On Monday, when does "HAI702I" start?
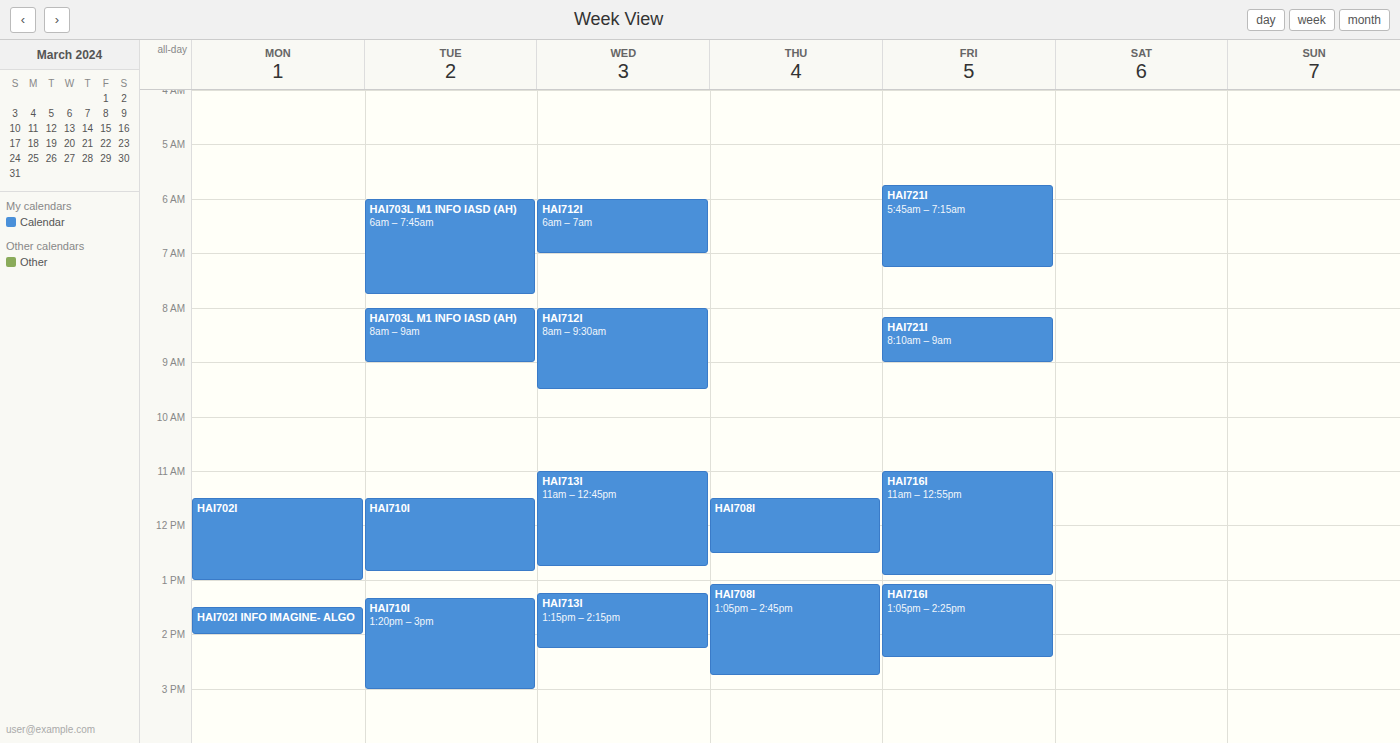
11:30 AM